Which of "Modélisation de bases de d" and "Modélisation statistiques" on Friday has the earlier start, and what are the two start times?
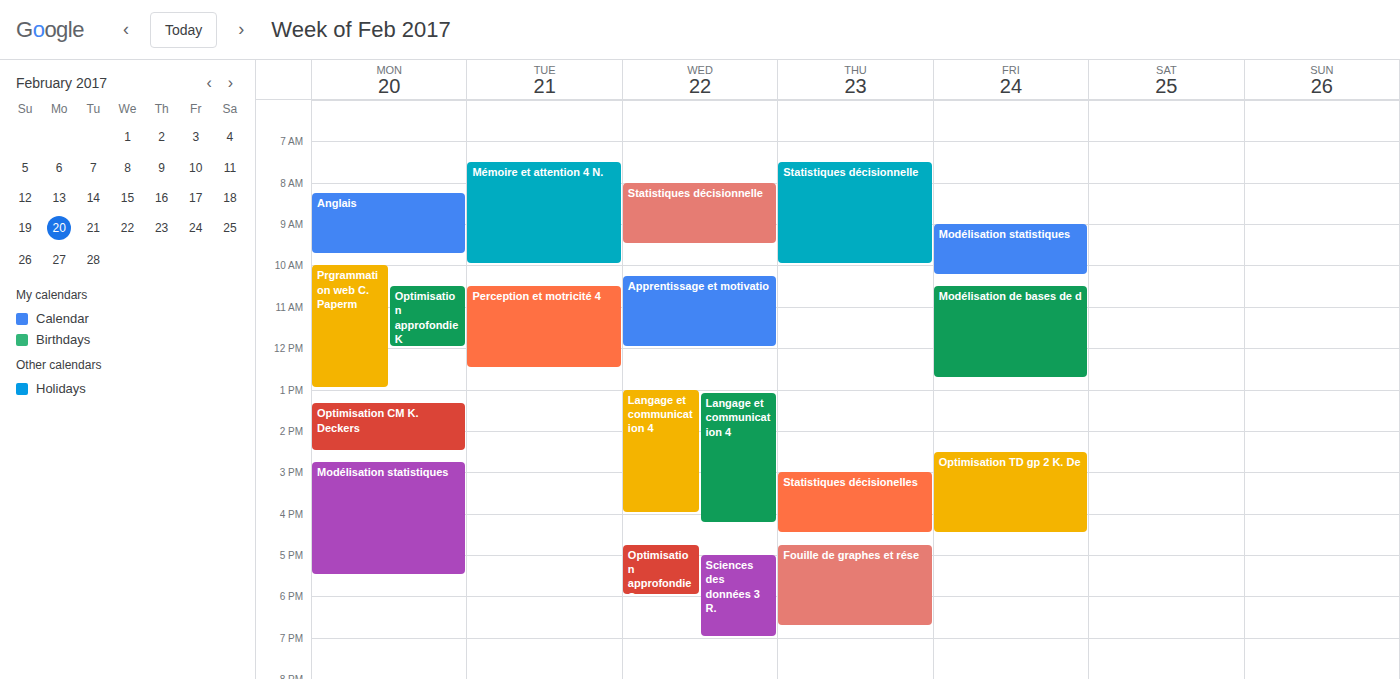
"Modélisation statistiques" 9:00 AM; "Modélisation de bases de d" 10:30 AM.